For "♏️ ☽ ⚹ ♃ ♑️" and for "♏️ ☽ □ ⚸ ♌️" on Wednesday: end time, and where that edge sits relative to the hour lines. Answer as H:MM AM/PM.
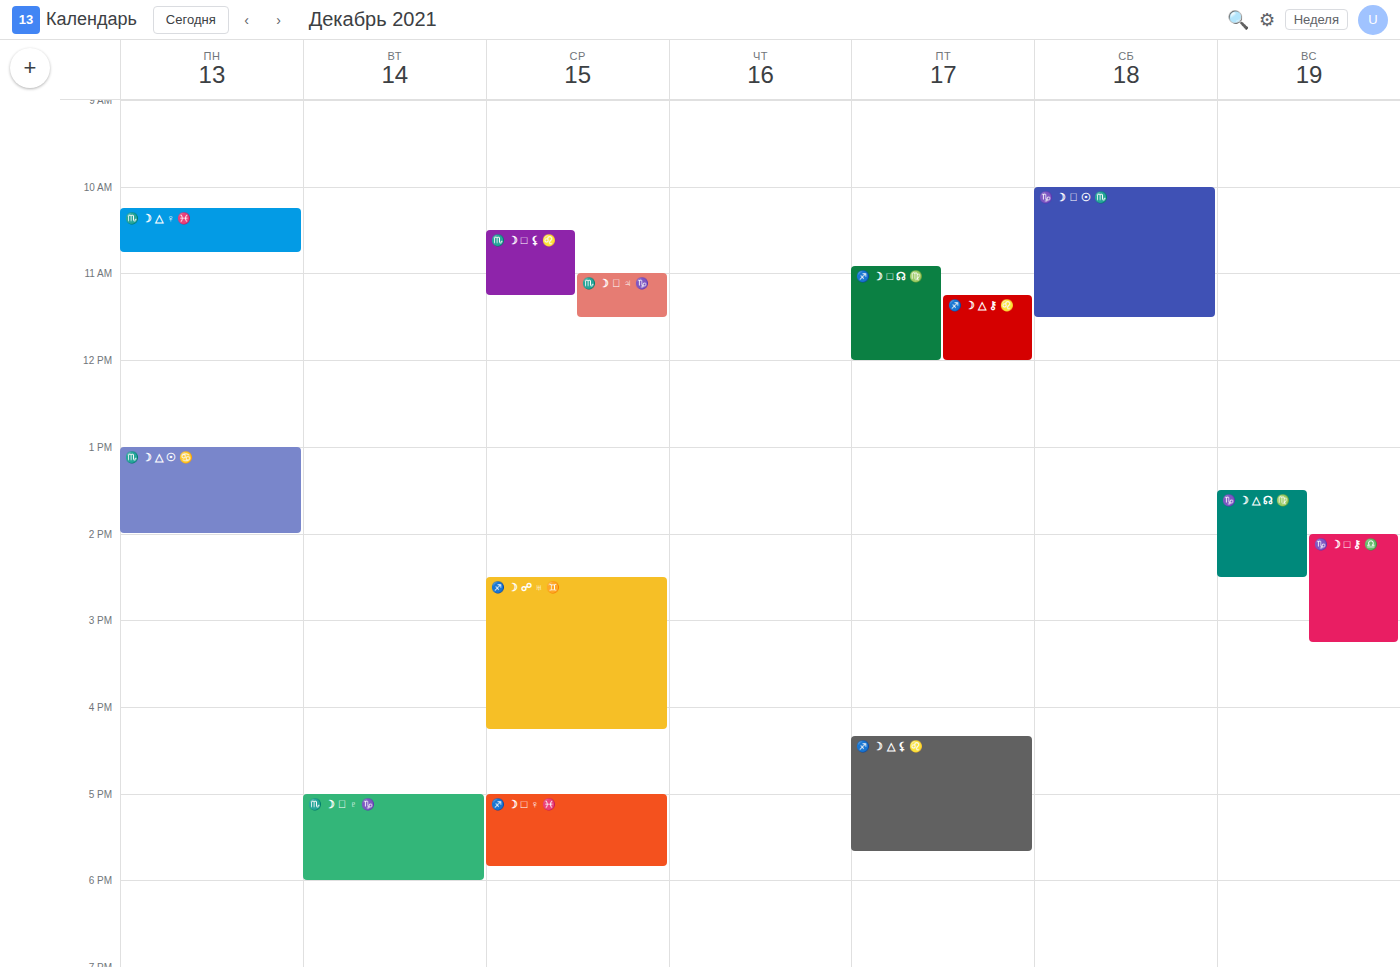
"♏️ ☽ ⚹ ♃ ♑️": 11:30 AM, halfway between the 11 AM and 12 PM lines. "♏️ ☽ □ ⚸ ♌️": 11:15 AM, neither: a quarter of the way from the 11 AM line to the 12 PM line.